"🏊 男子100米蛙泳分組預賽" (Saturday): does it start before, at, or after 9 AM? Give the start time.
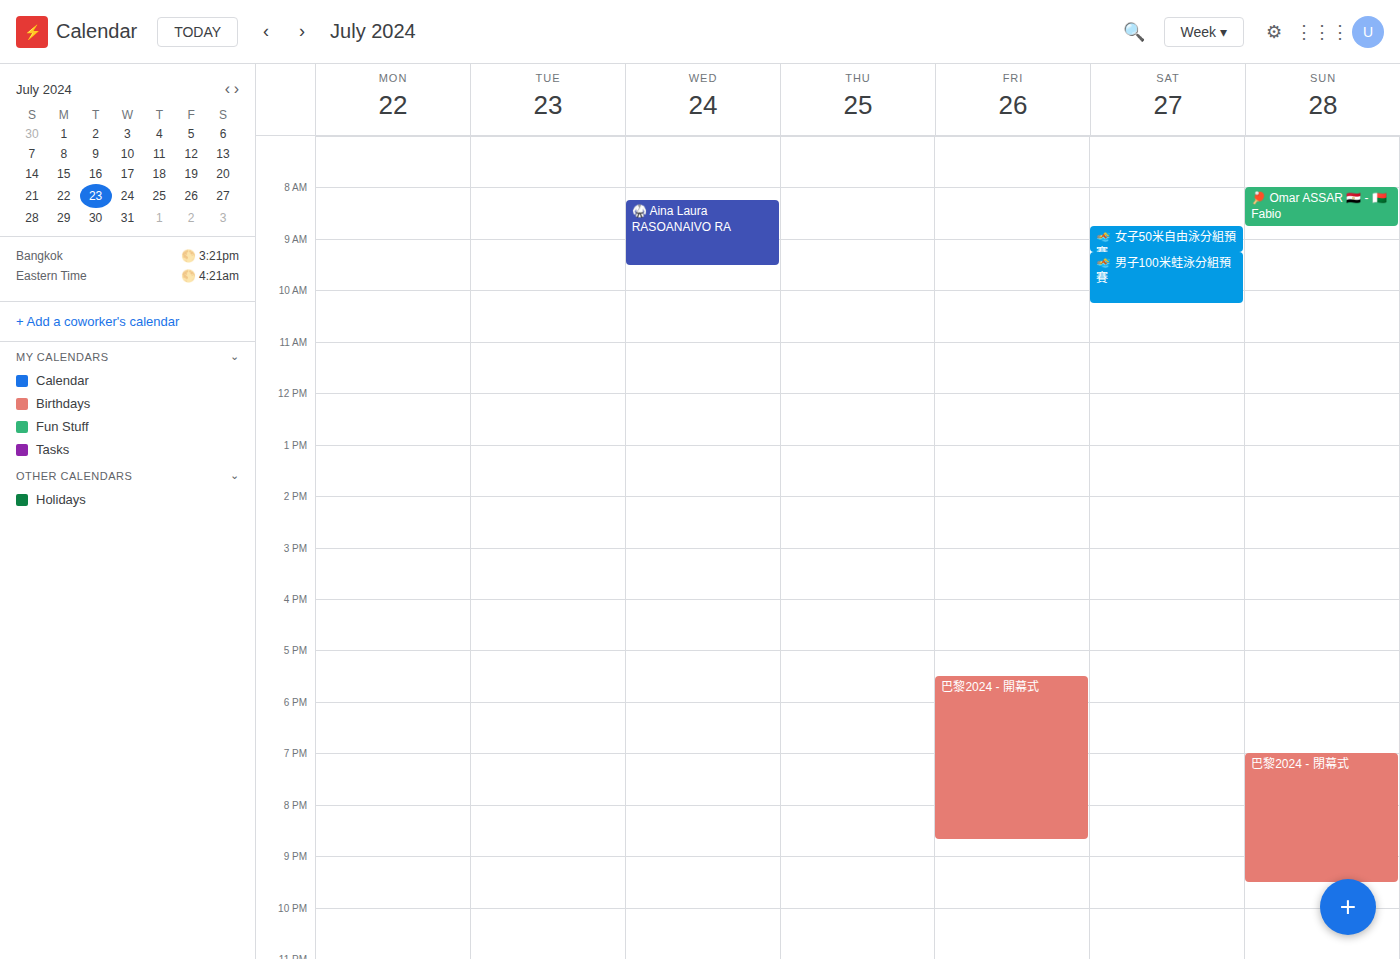
9:15 AM -- after 9 AM, 15 minutes below the 9 AM line.